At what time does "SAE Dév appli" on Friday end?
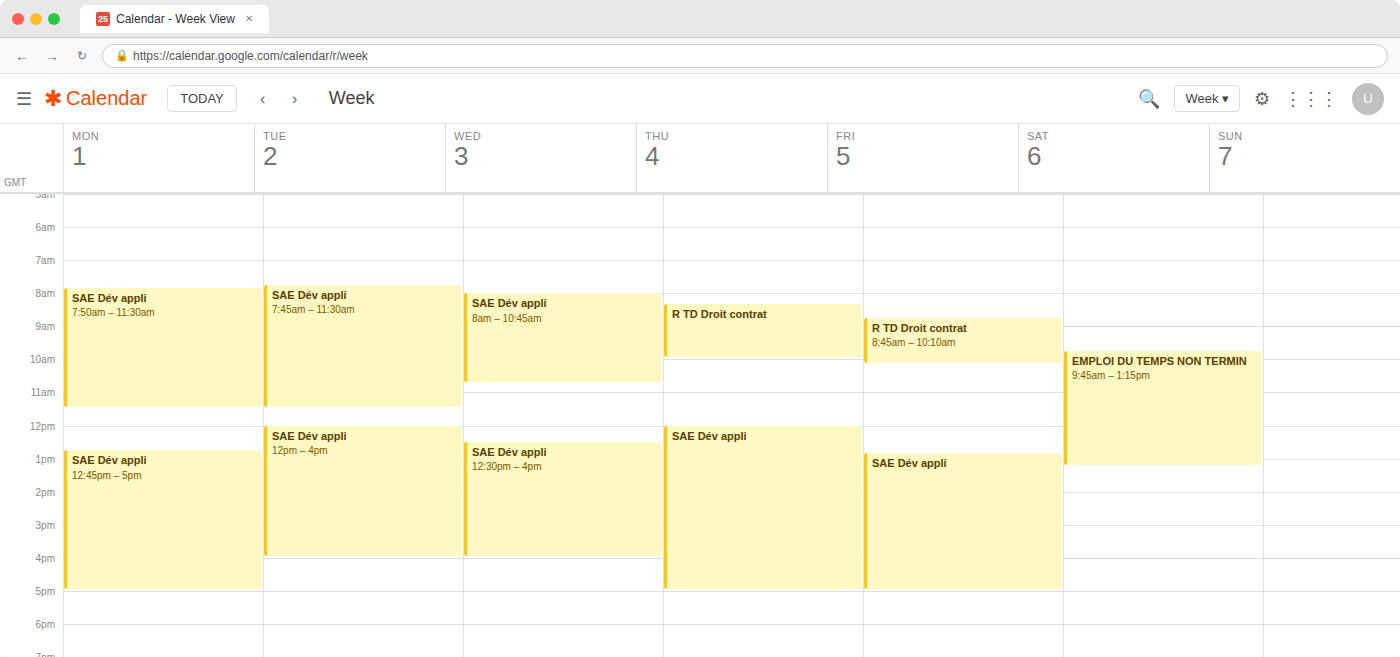
5:00 PM